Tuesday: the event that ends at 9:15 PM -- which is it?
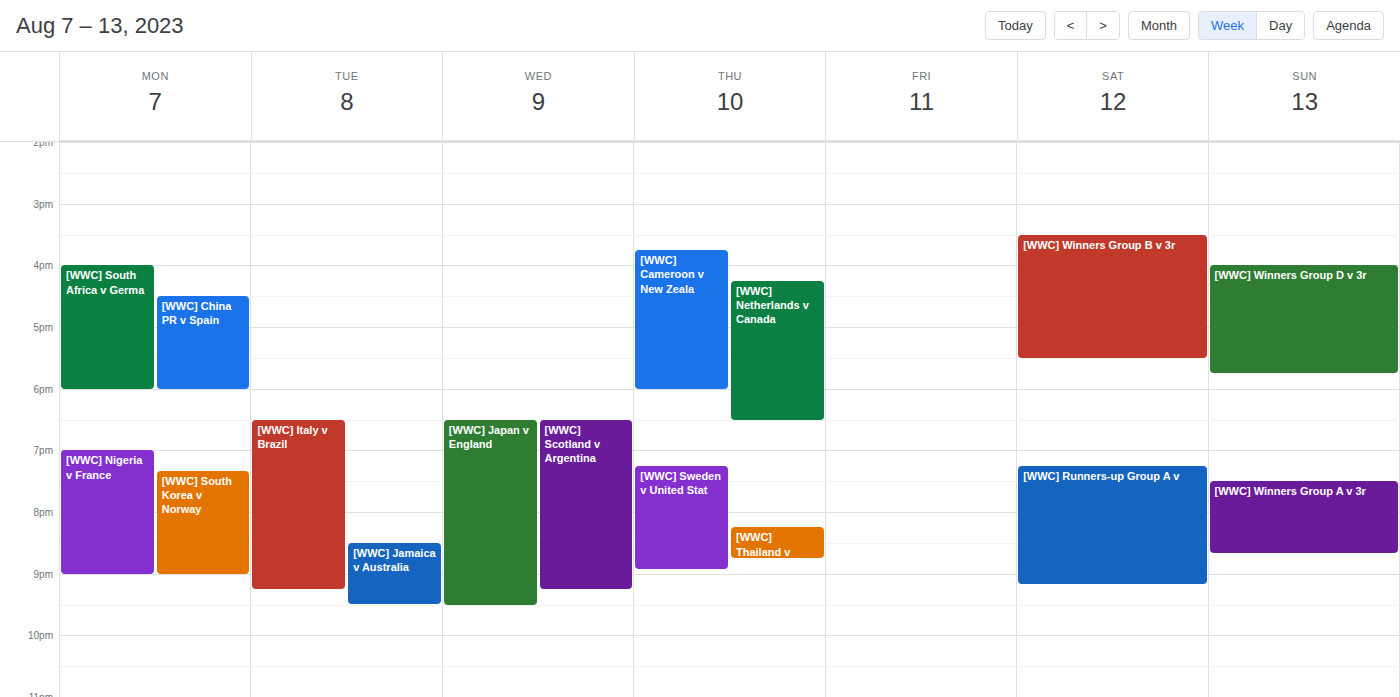
"[WWC] Italy v Brazil"